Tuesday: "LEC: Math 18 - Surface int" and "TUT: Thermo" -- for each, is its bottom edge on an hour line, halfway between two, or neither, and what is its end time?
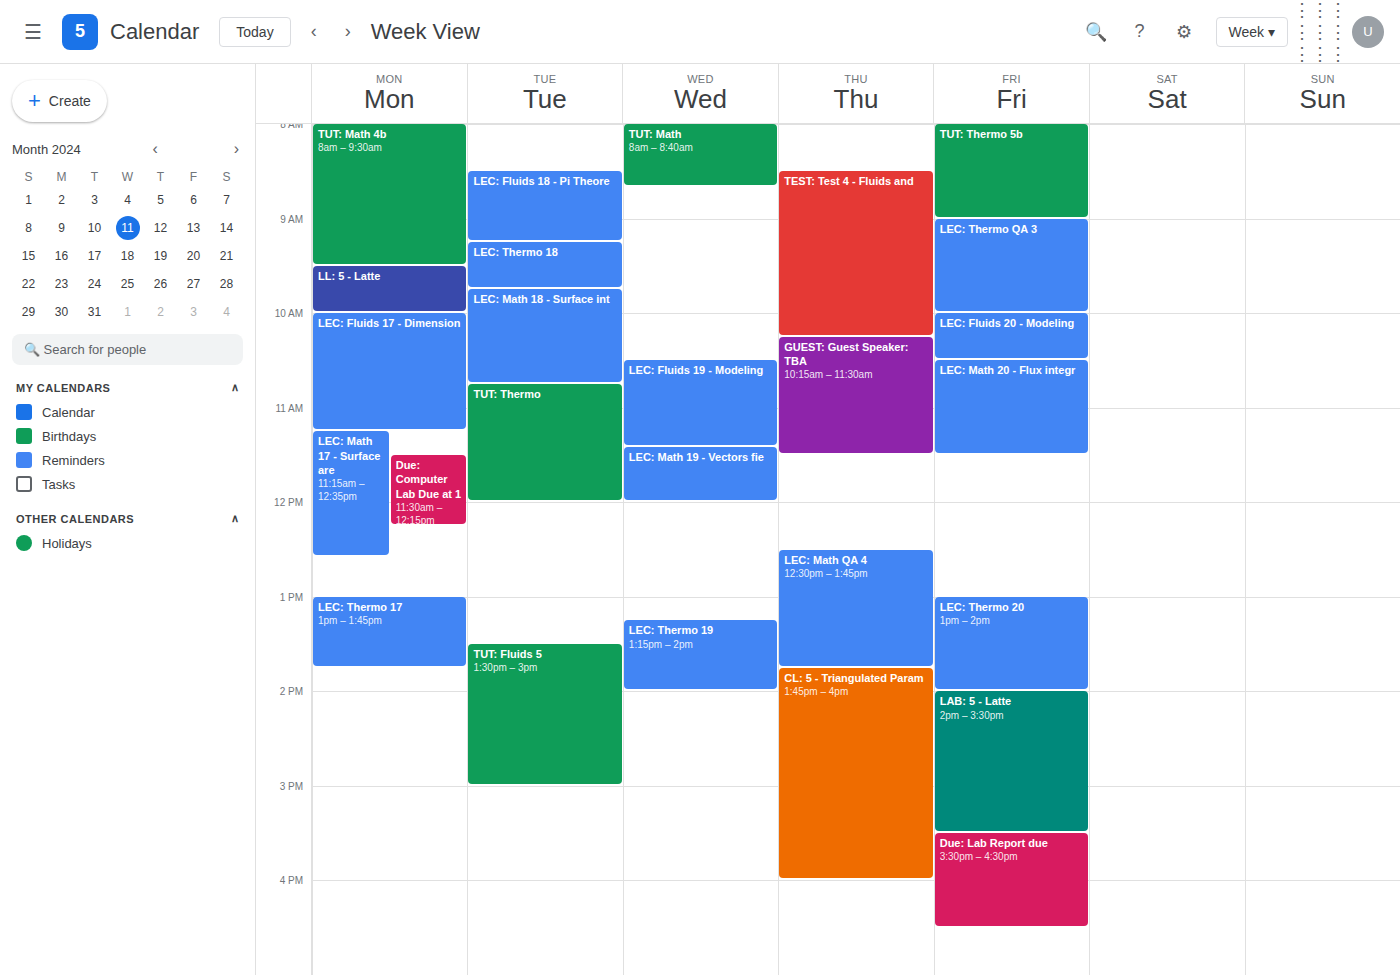
"LEC: Math 18 - Surface int": 10:45 AM, neither: three quarters of the way from the 10 AM line to the 11 AM line. "TUT: Thermo": 12:00 PM, exactly on the 12 PM line.